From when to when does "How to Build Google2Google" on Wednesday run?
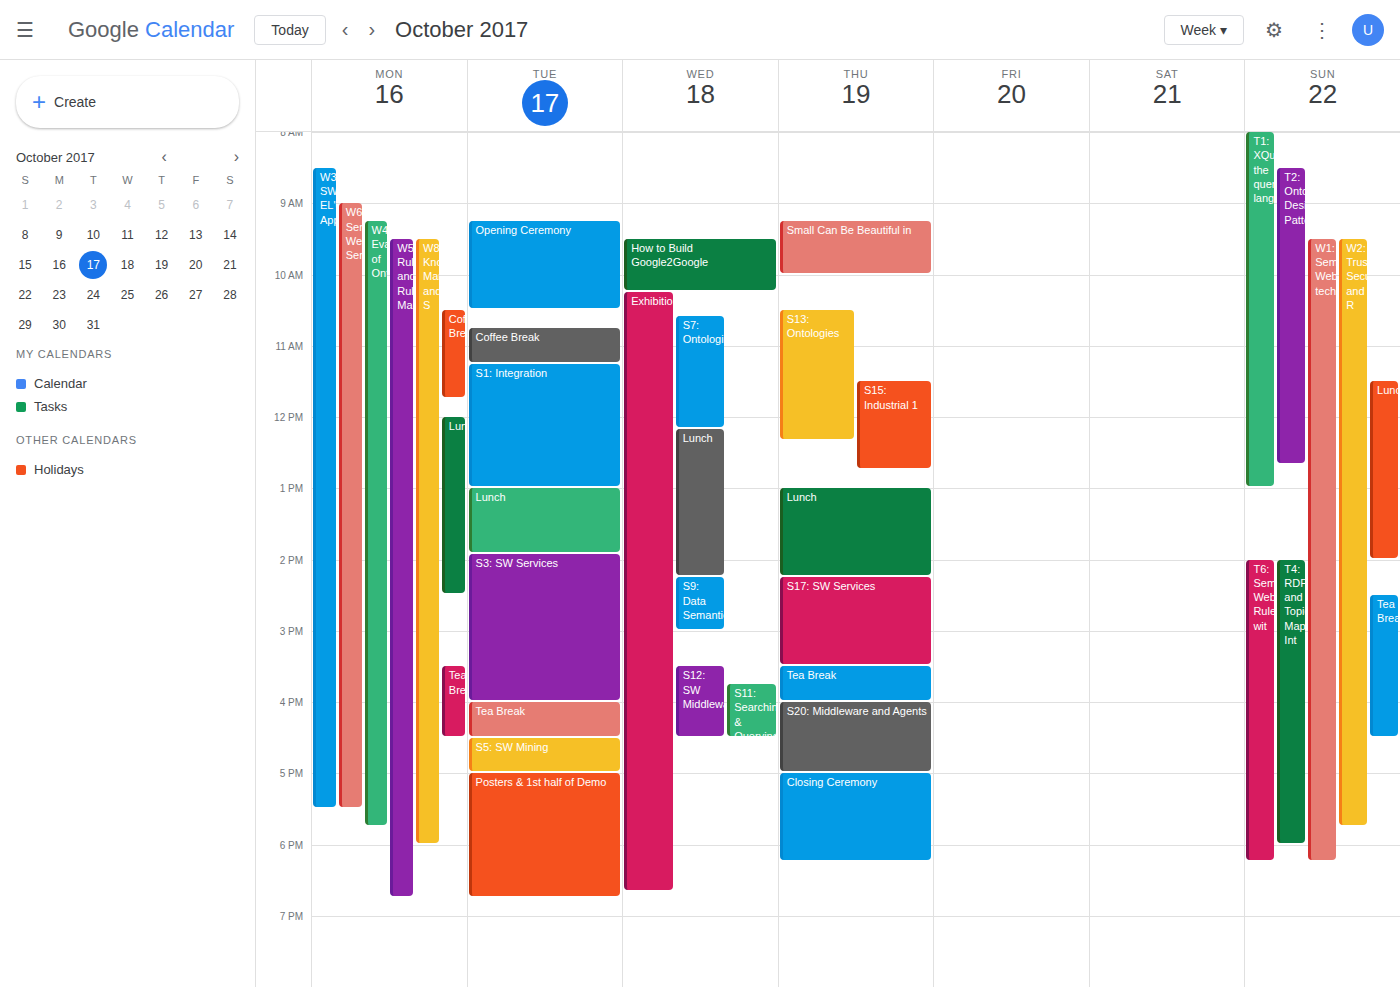
9:30 AM to 10:15 AM